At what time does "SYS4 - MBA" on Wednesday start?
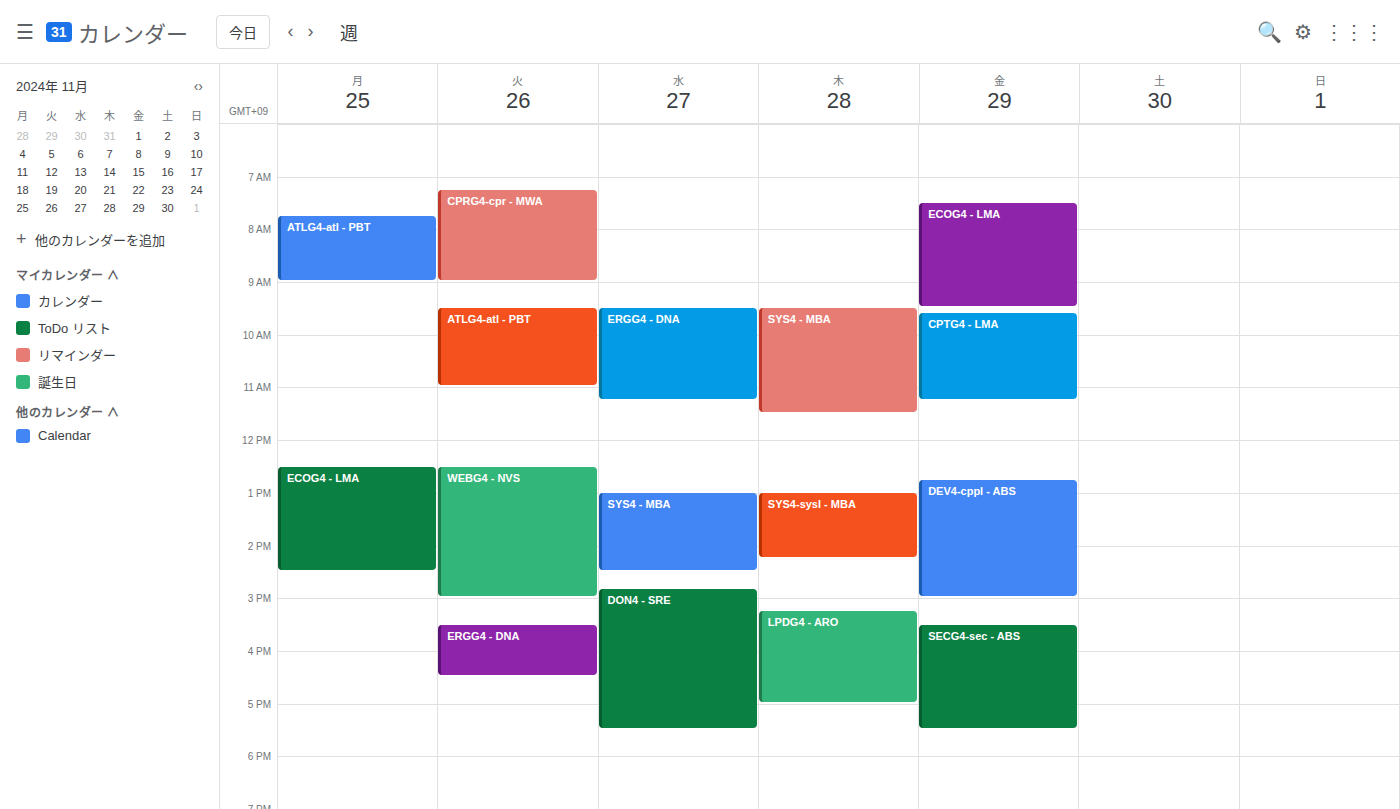
1:00 PM